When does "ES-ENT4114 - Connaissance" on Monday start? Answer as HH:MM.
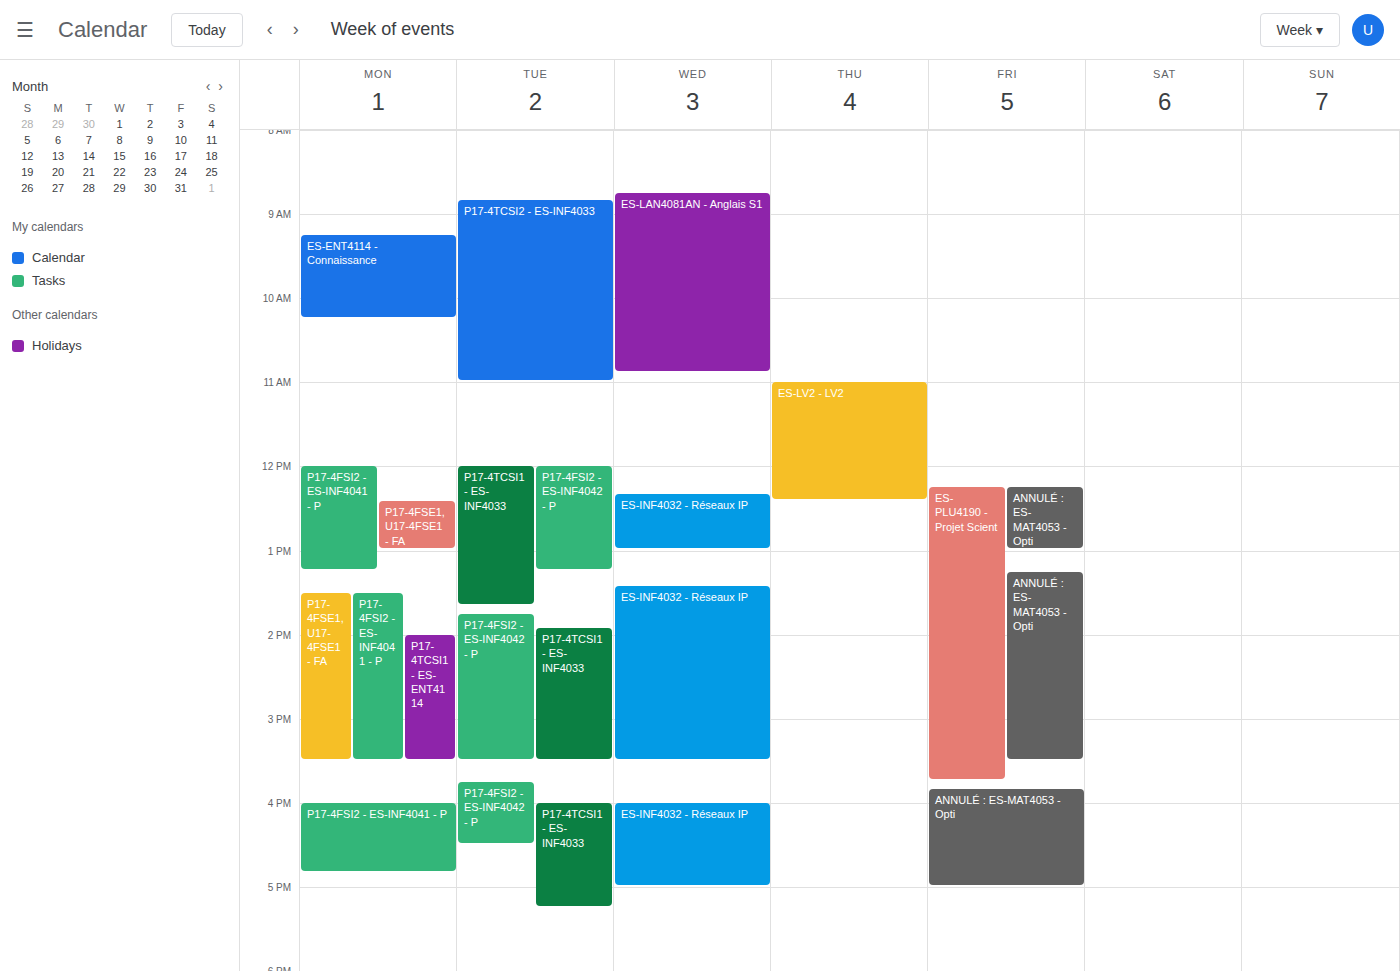
09:15